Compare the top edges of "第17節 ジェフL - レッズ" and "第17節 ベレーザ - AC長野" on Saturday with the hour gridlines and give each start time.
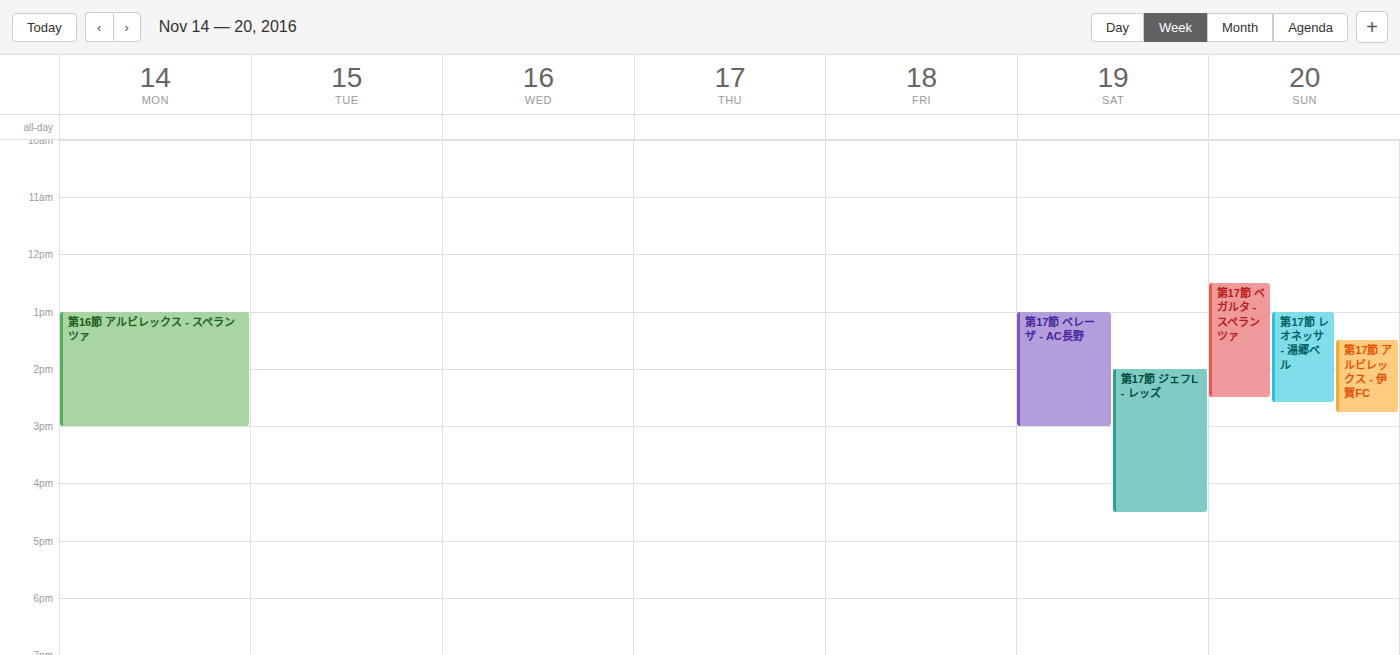
"第17節 ジェフL - レッズ": 2:00 PM, exactly on the 2 PM line. "第17節 ベレーザ - AC長野": 1:00 PM, exactly on the 1 PM line.